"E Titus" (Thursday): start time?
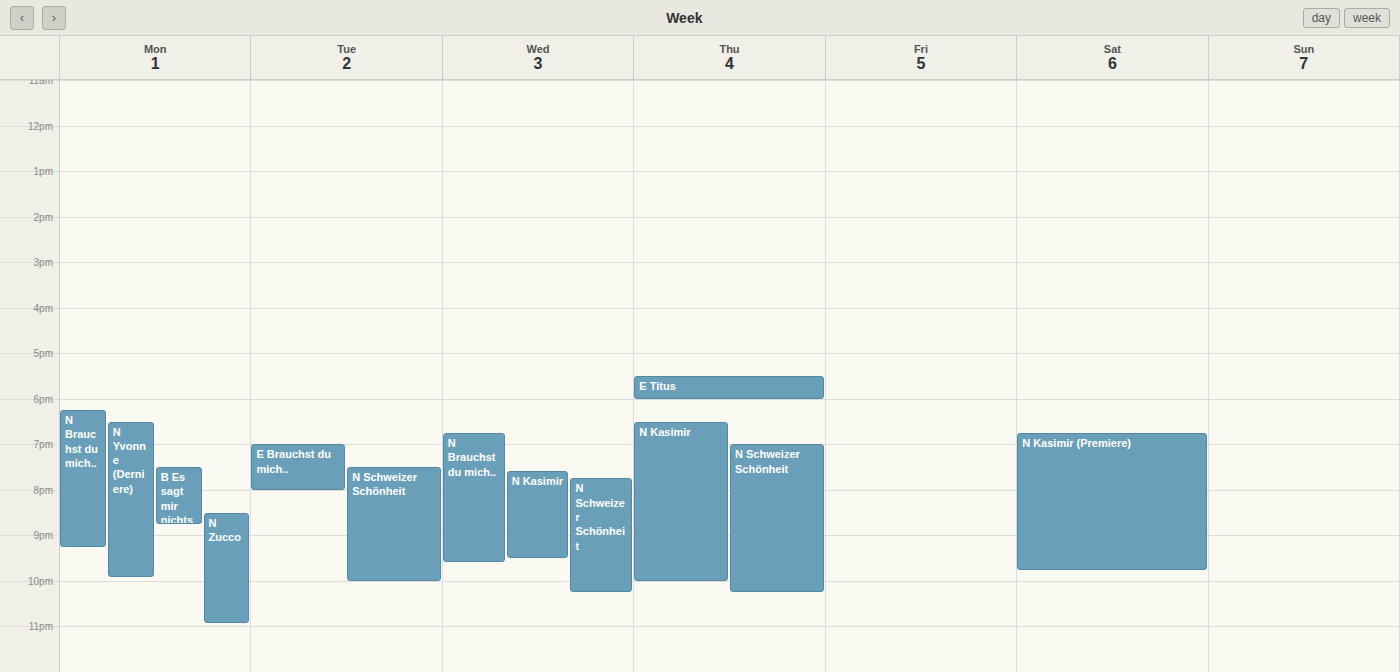
5:30 PM